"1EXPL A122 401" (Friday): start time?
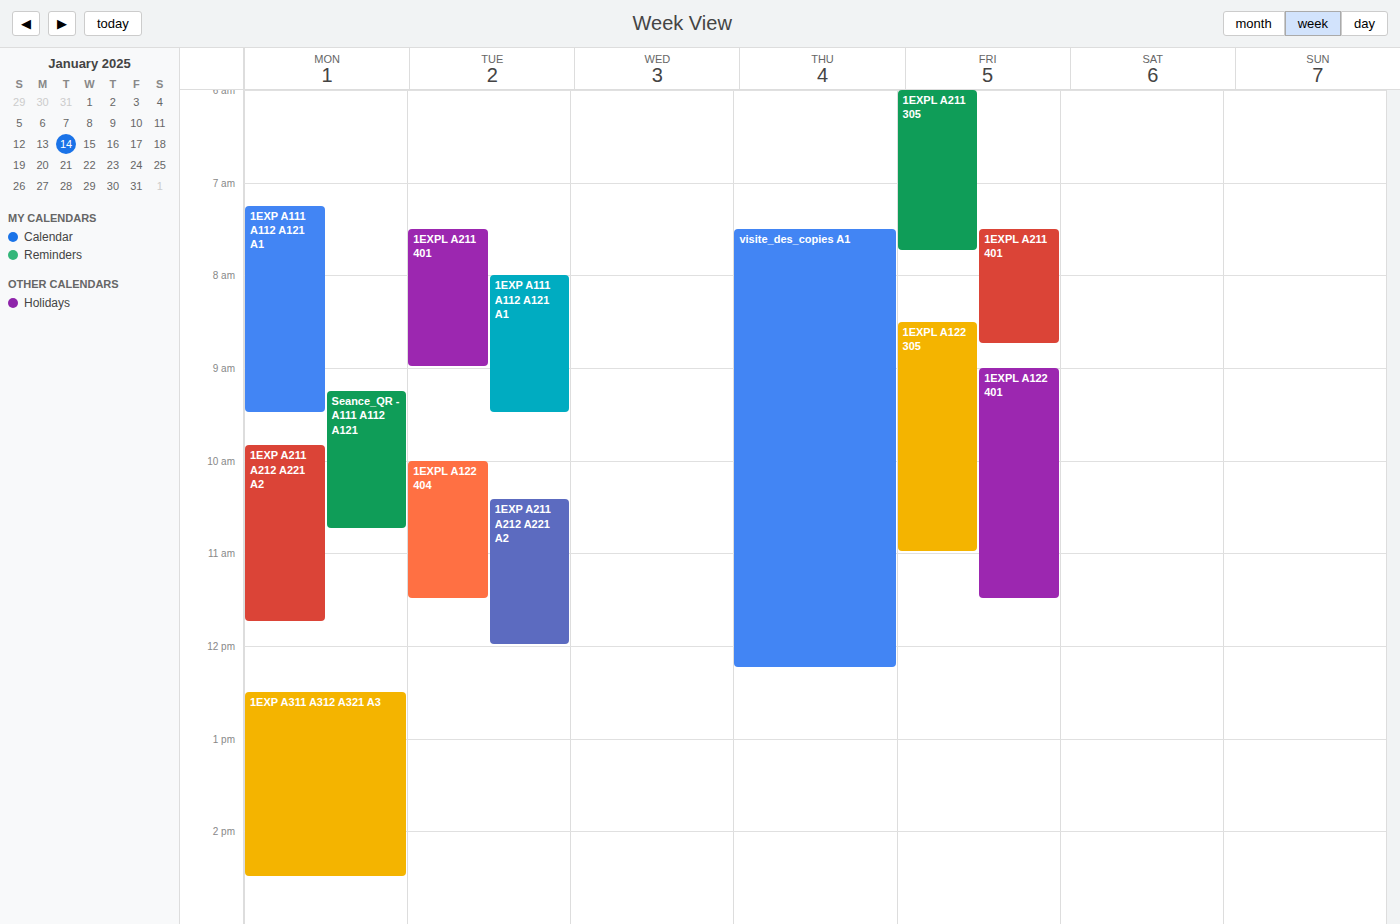
9:00 AM